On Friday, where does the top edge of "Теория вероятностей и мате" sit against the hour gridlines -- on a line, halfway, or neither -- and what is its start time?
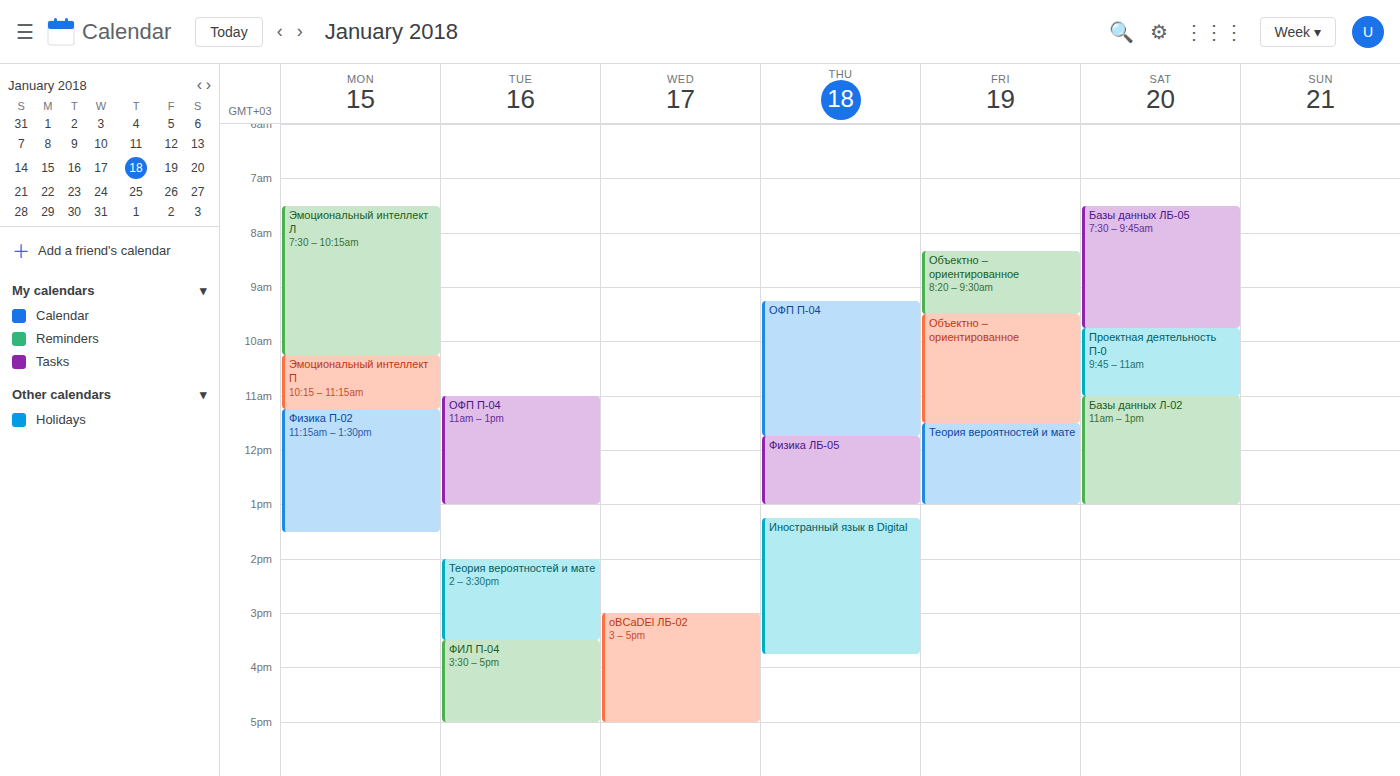
11:30 -- halfway between the 11:00 and 12:00 lines.